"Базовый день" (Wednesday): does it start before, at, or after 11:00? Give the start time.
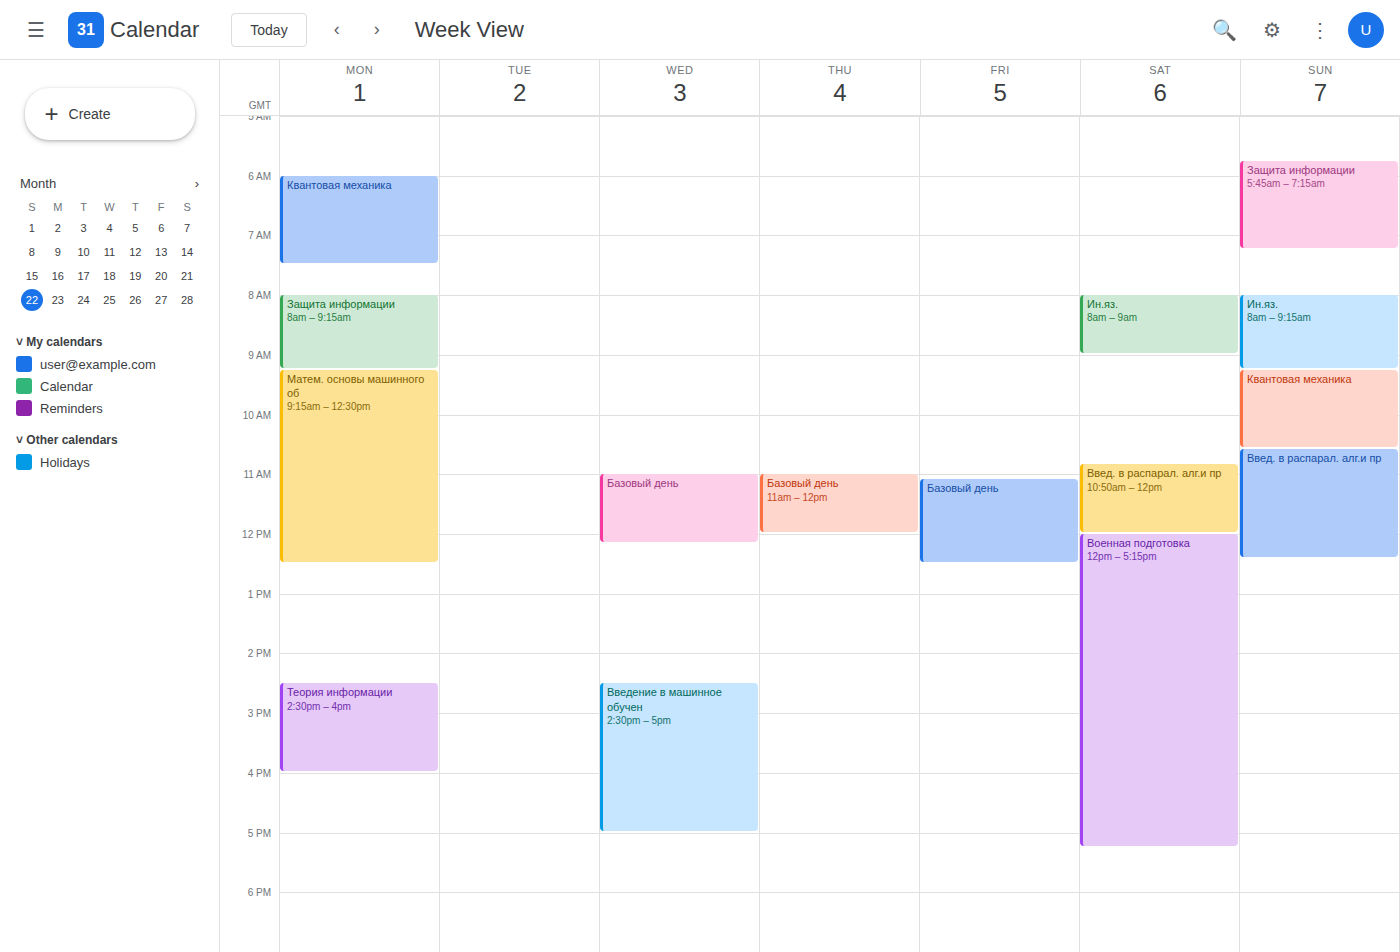
11:00 -- exactly at 11:00, on the 11:00 line.